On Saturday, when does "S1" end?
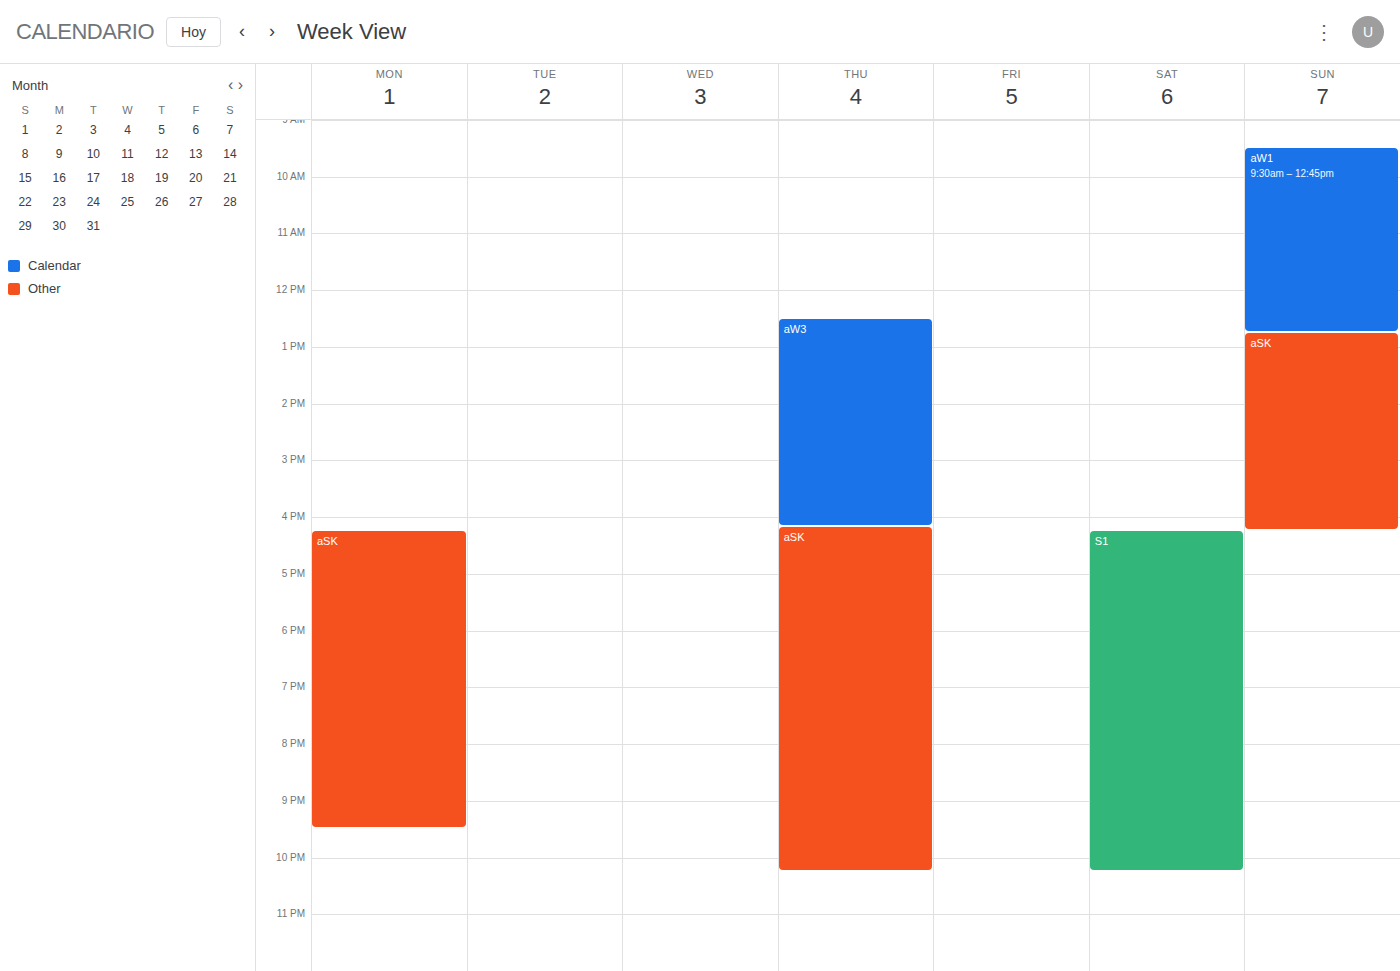
10:15 PM